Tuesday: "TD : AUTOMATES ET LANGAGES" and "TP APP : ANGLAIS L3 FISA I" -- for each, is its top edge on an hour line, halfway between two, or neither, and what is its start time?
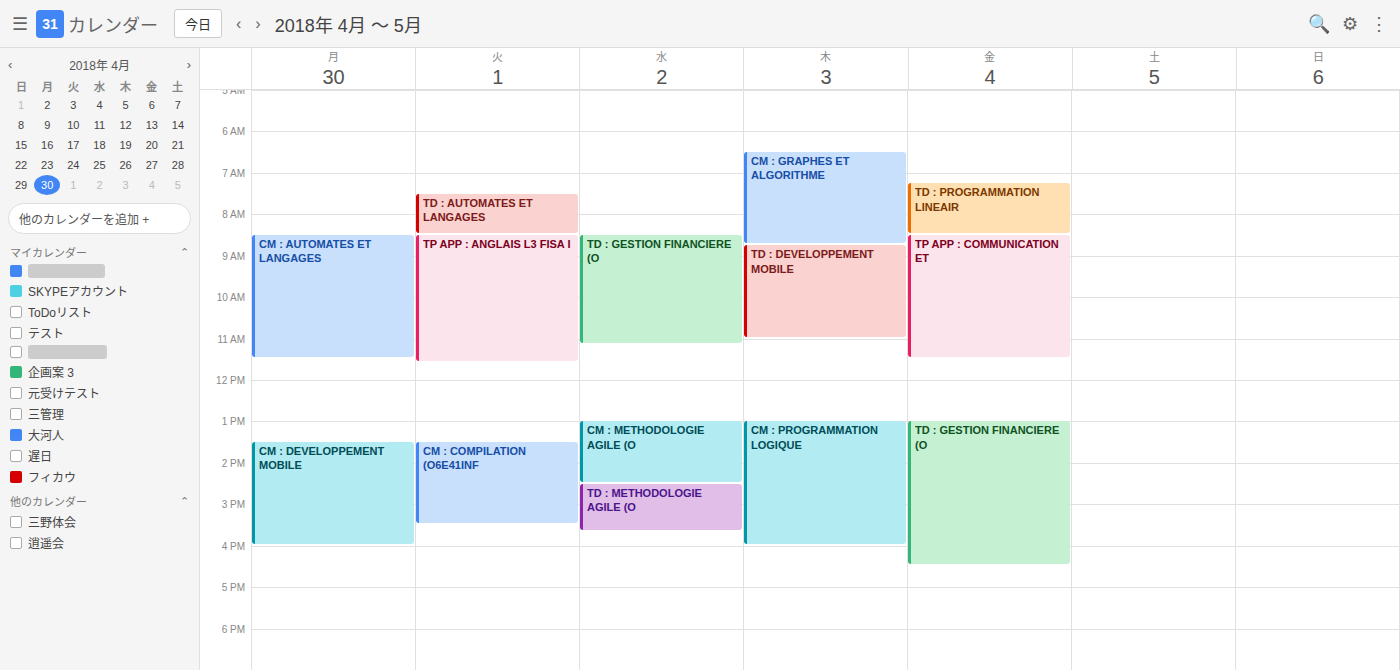
"TD : AUTOMATES ET LANGAGES": 7:30 AM, halfway between the 7 AM and 8 AM lines. "TP APP : ANGLAIS L3 FISA I": 8:30 AM, halfway between the 8 AM and 9 AM lines.